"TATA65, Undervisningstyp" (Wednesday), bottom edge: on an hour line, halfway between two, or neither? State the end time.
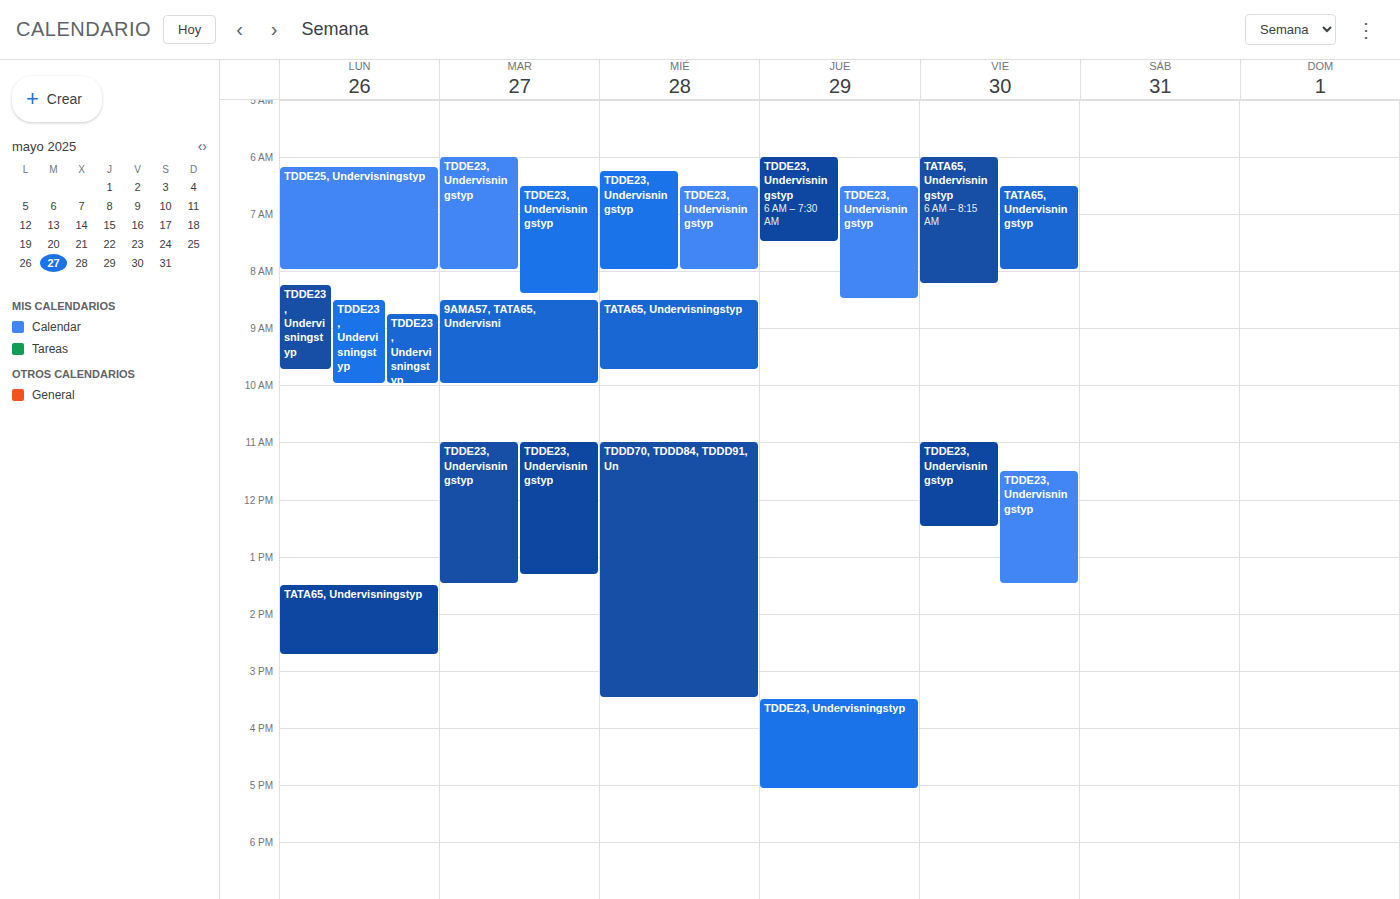
9:45 AM -- neither: three quarters of the way from the 9 AM line to the 10 AM line.